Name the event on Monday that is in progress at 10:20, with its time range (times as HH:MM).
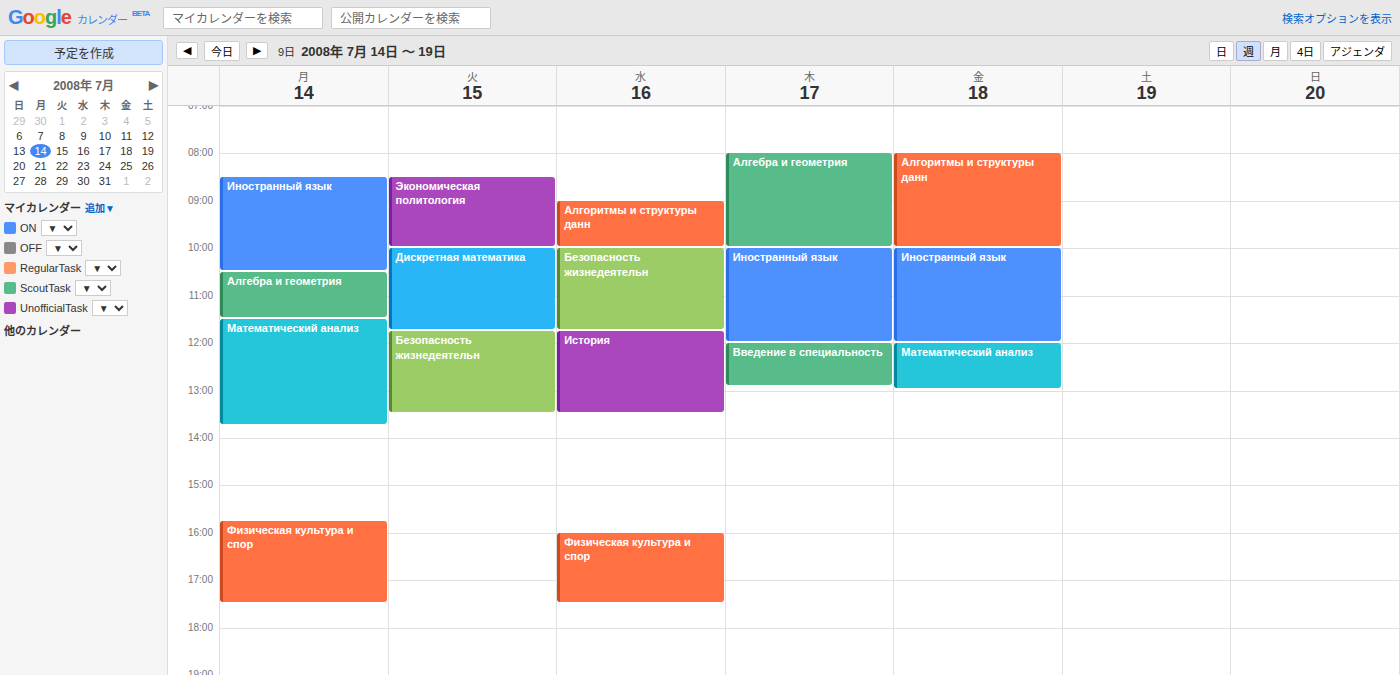
"Иностранный язык", 08:30 to 10:30